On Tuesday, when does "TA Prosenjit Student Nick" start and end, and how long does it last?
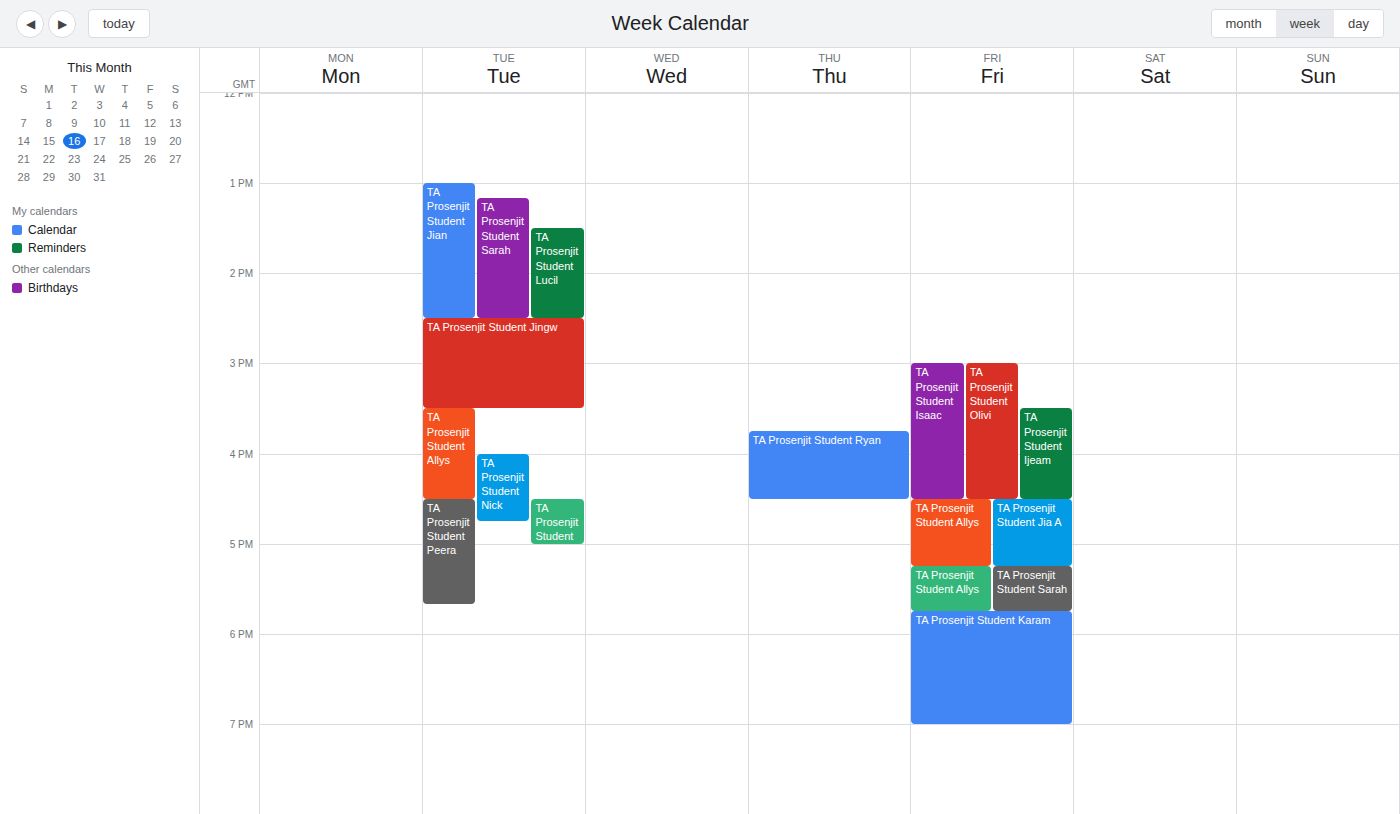
4:00 PM to 4:45 PM, 45 minutes